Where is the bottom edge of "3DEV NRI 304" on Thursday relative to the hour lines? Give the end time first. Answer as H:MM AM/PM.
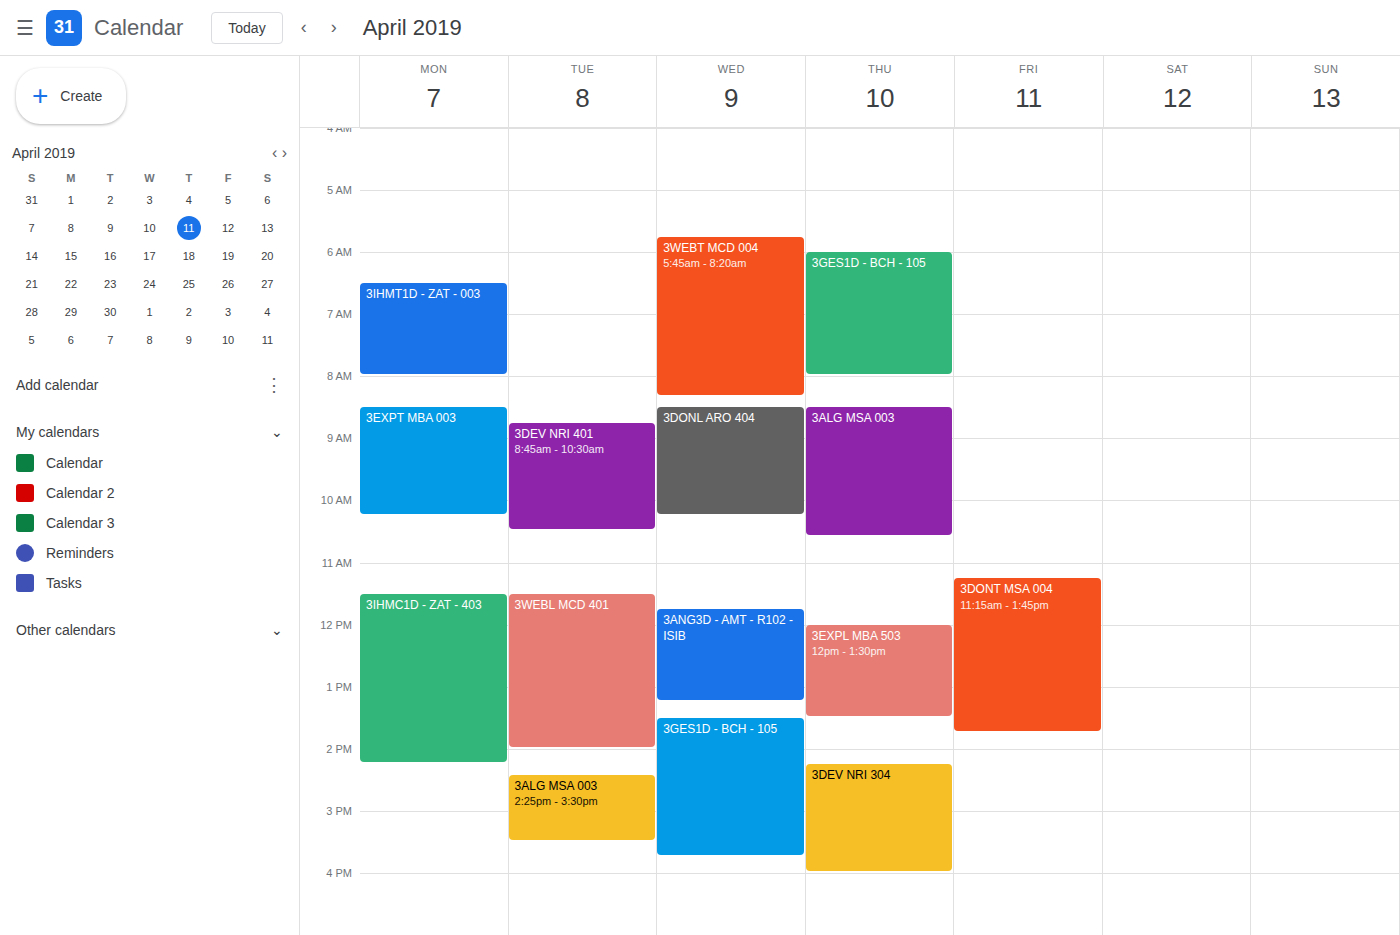
4:00 PM -- exactly on the 4 PM line.